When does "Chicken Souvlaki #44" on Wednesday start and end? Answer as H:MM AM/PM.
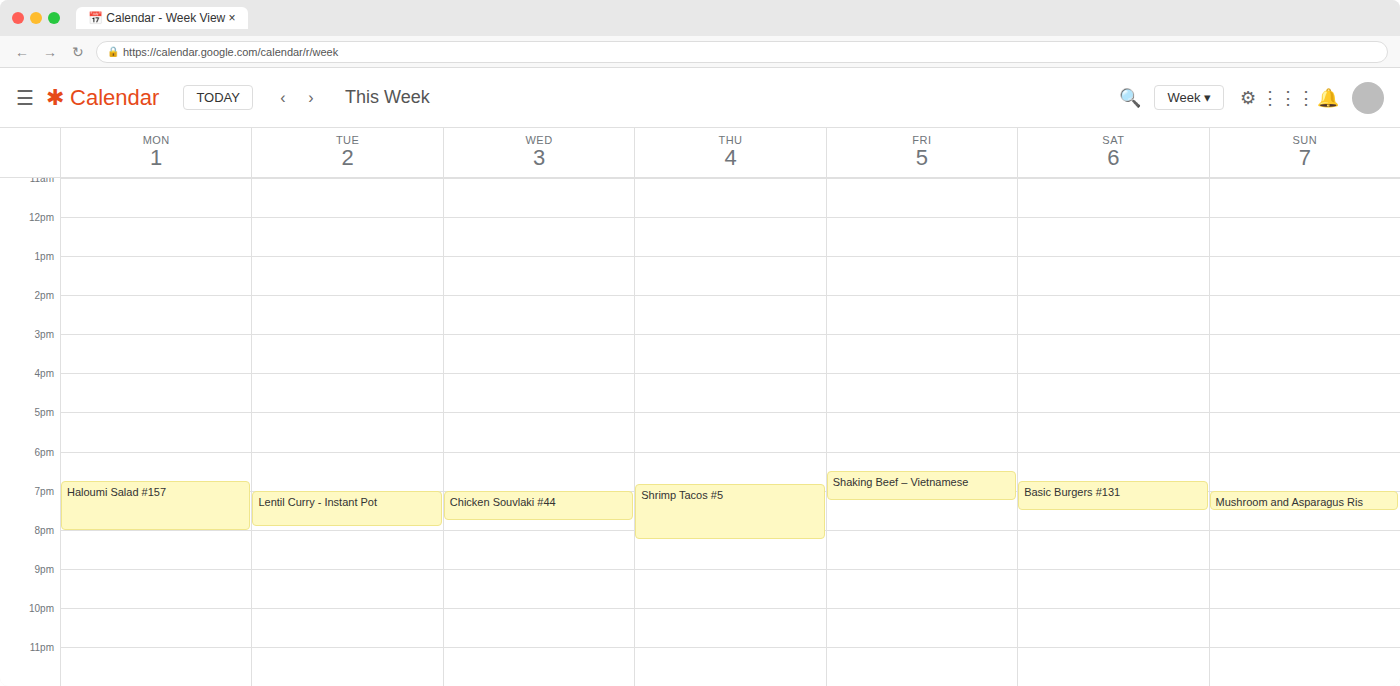
7:00 PM to 7:45 PM